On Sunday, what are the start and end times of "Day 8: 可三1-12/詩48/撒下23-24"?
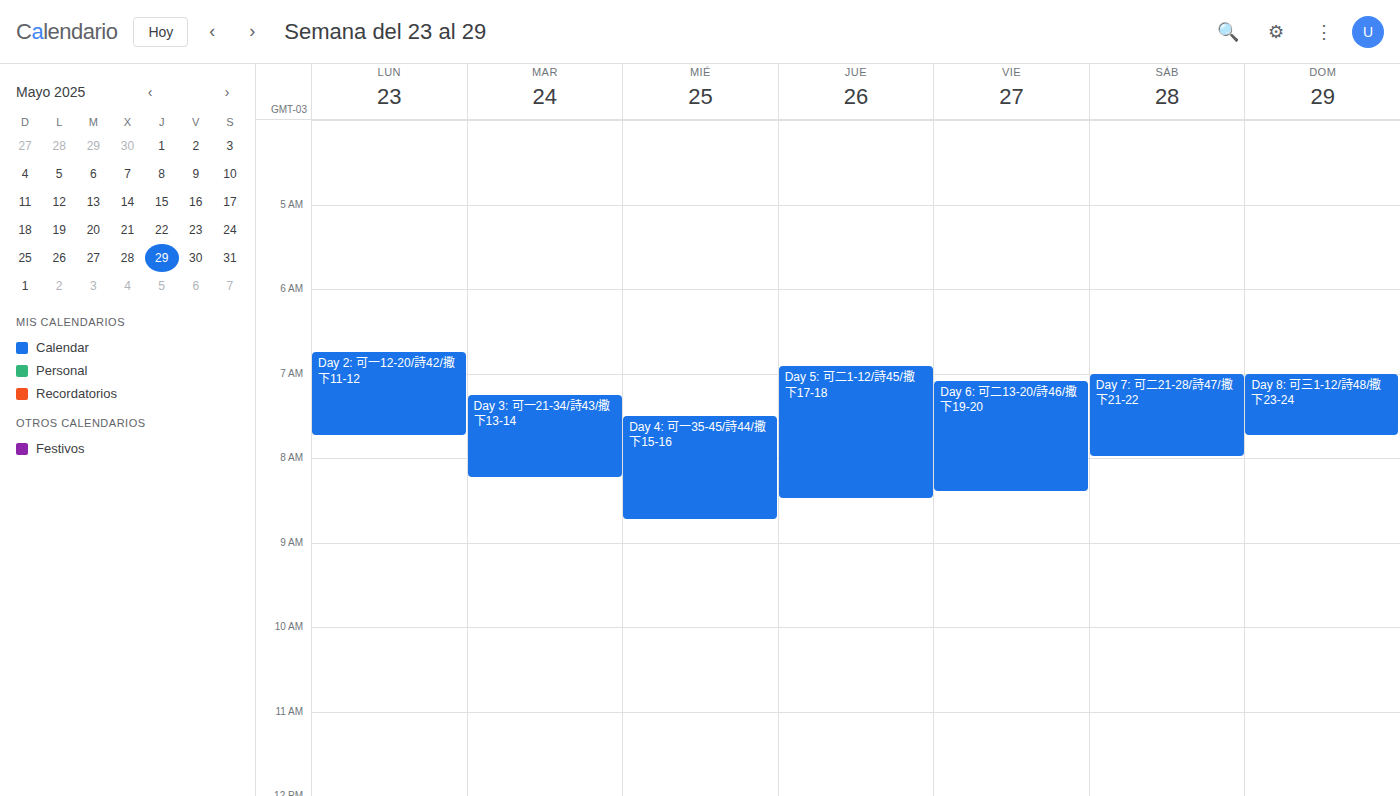
07:00 to 07:45